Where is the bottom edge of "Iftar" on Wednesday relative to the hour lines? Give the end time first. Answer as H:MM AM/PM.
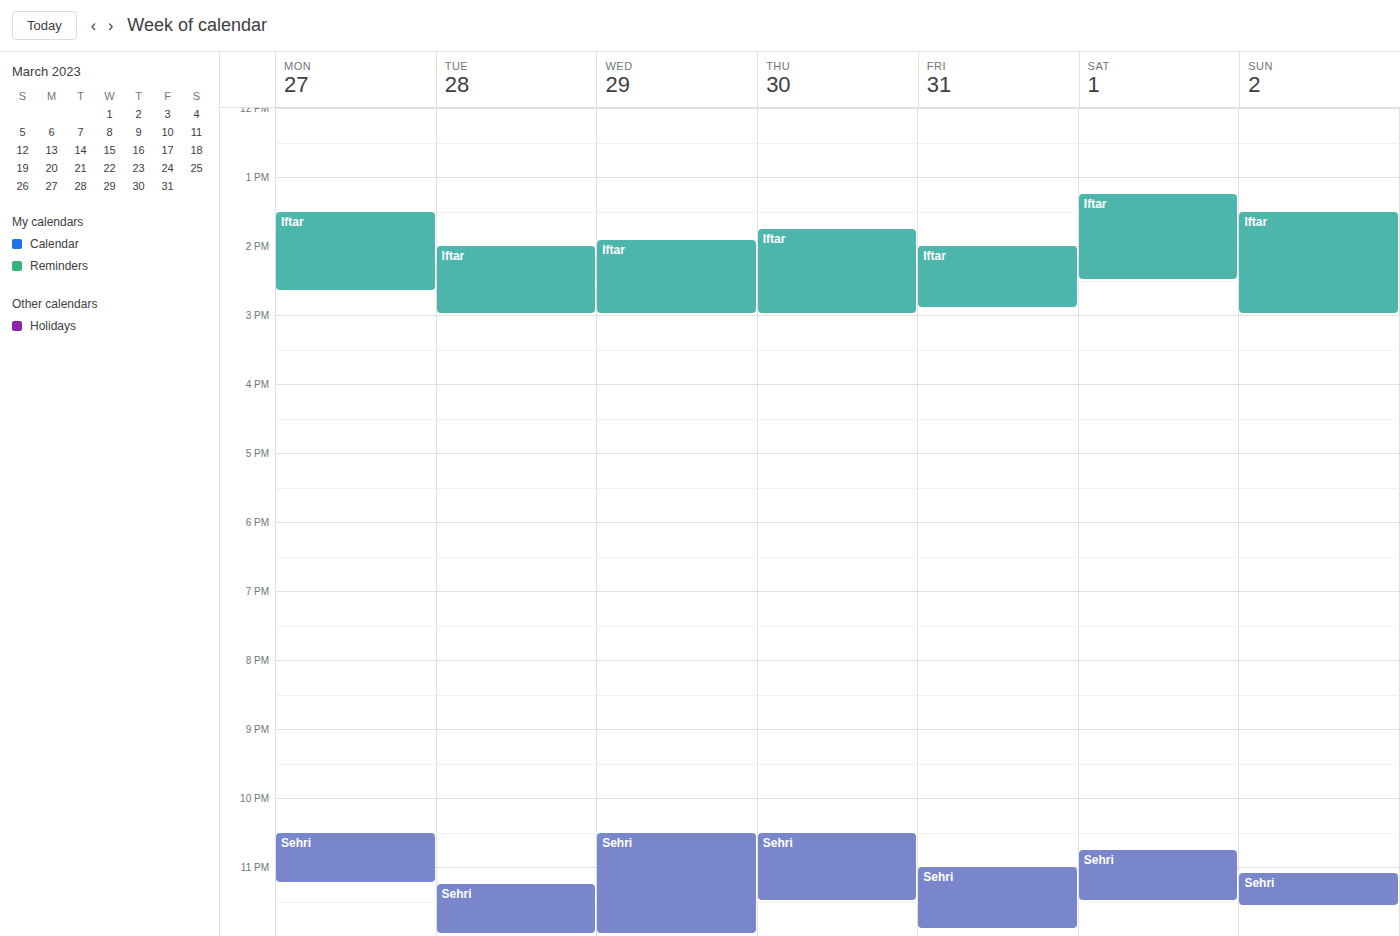
3:00 PM -- exactly on the 3 PM line.